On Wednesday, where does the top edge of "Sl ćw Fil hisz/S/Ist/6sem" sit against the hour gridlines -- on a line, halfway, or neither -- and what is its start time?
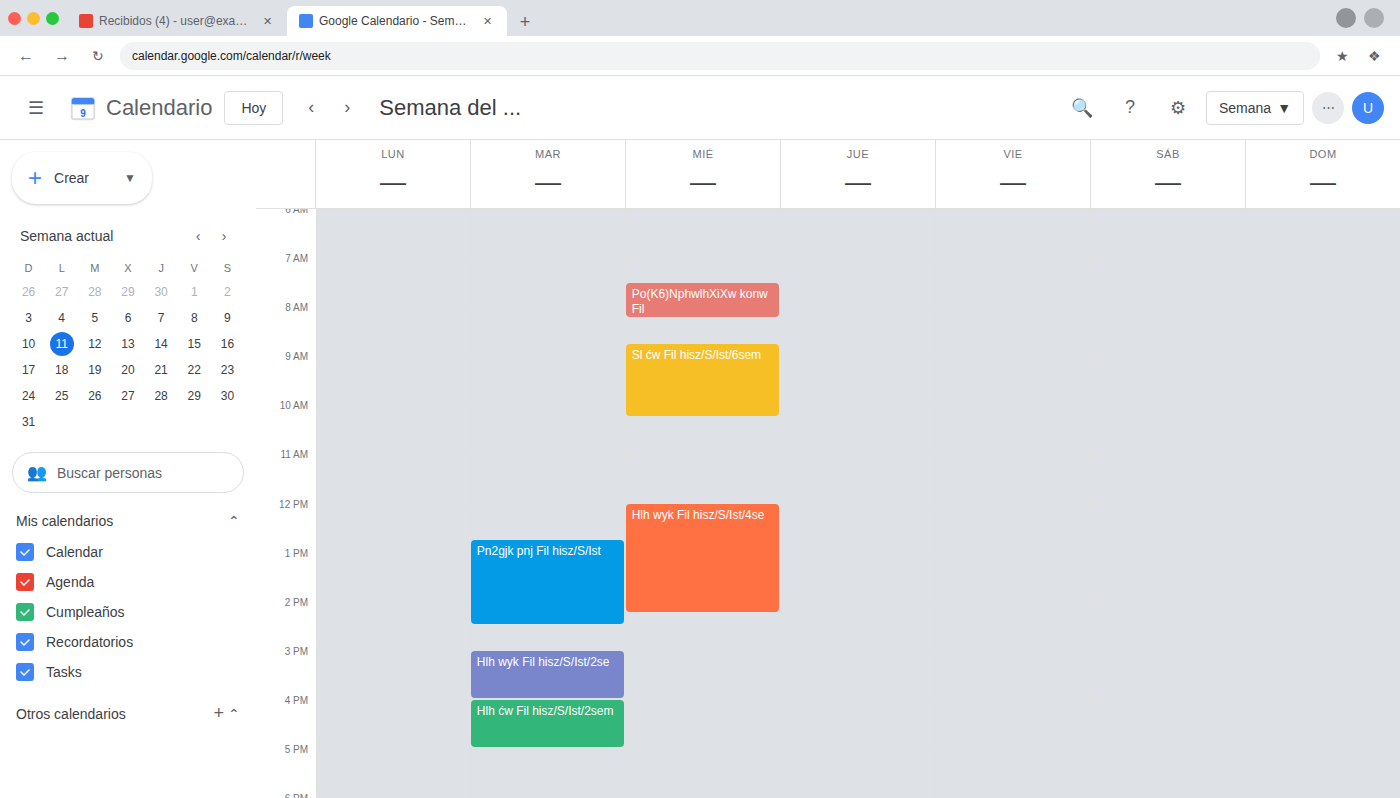
8:45 AM -- neither: three quarters of the way from the 8 AM line to the 9 AM line.